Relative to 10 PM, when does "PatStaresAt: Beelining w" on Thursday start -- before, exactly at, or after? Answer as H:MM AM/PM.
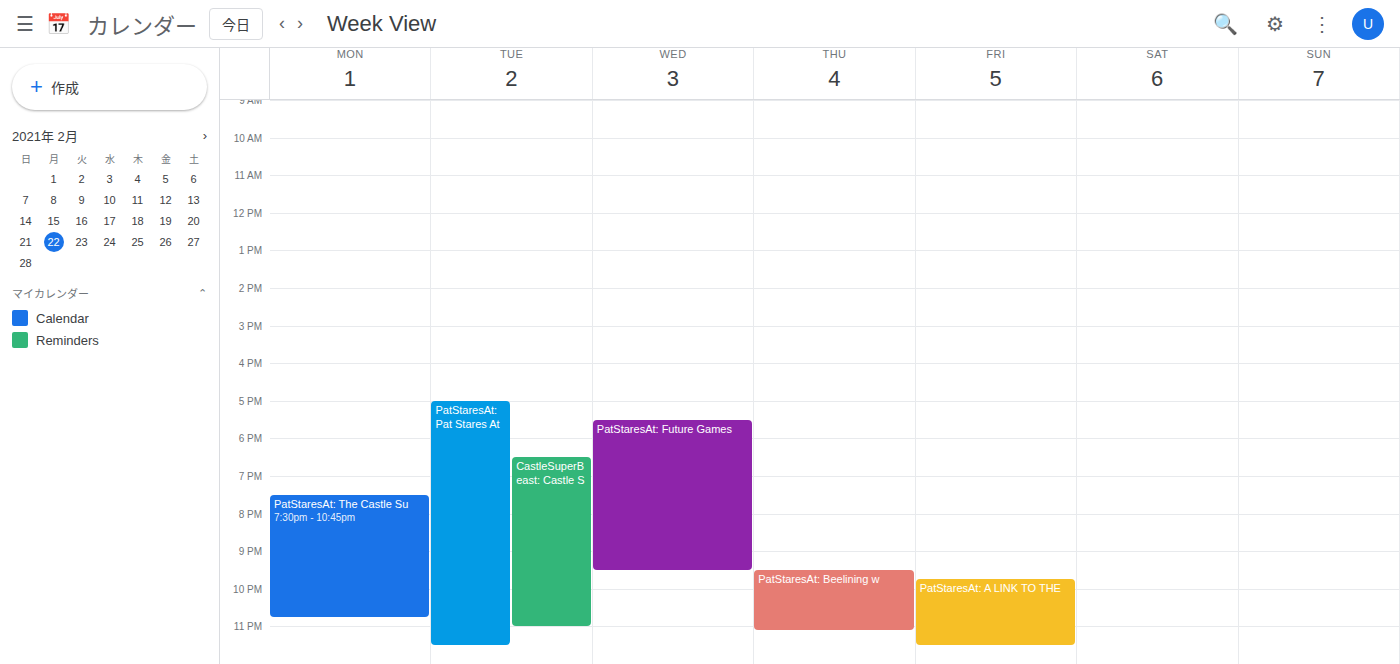
9:30 PM -- before 10 PM, 30 minutes above the 10 PM line.